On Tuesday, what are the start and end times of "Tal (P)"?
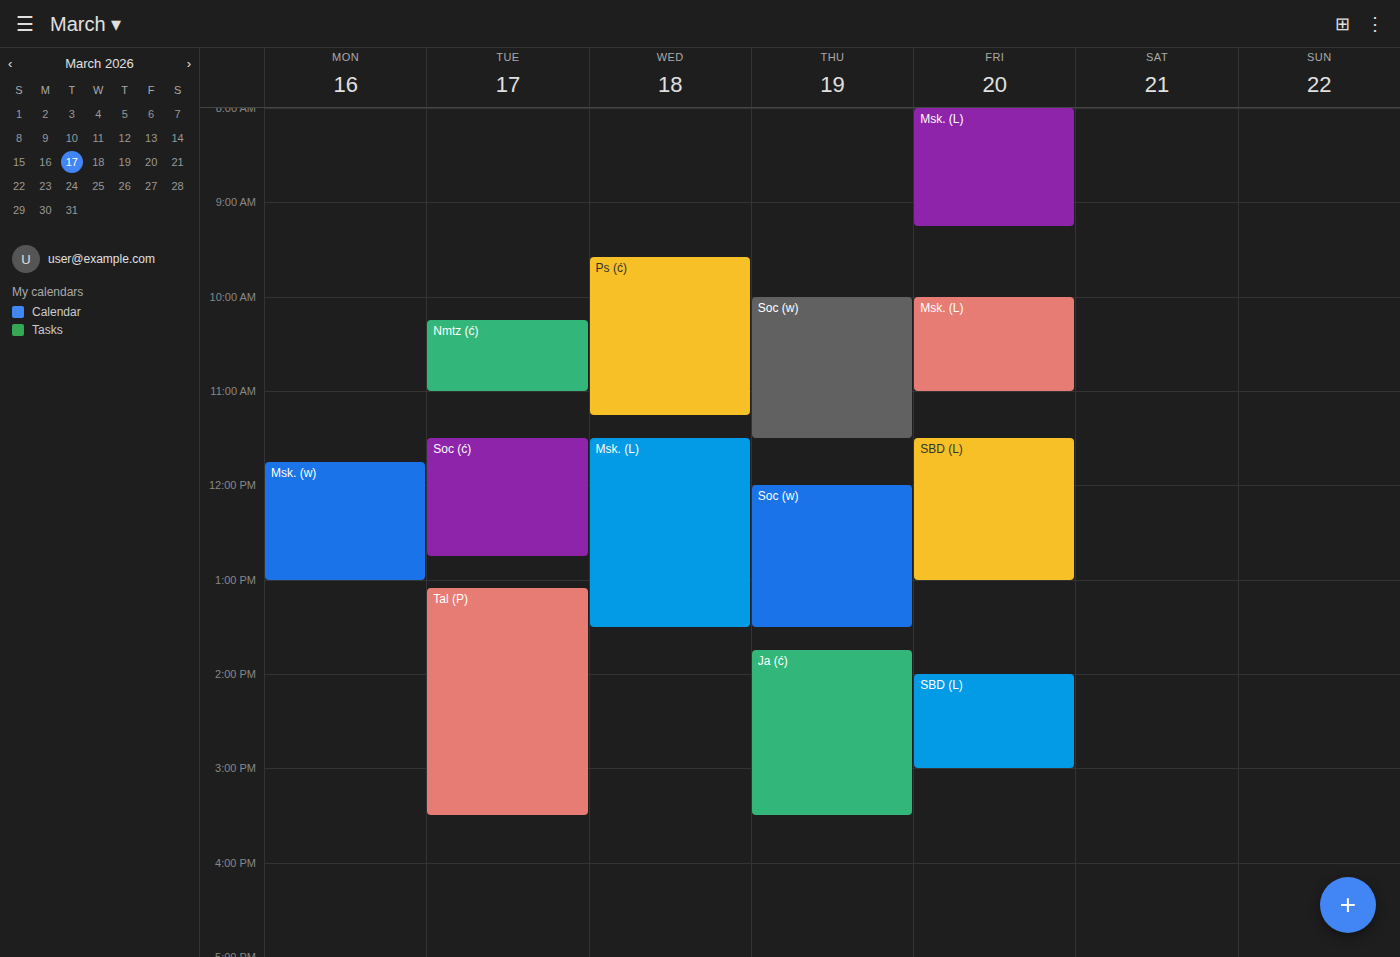
1:05 PM to 3:30 PM